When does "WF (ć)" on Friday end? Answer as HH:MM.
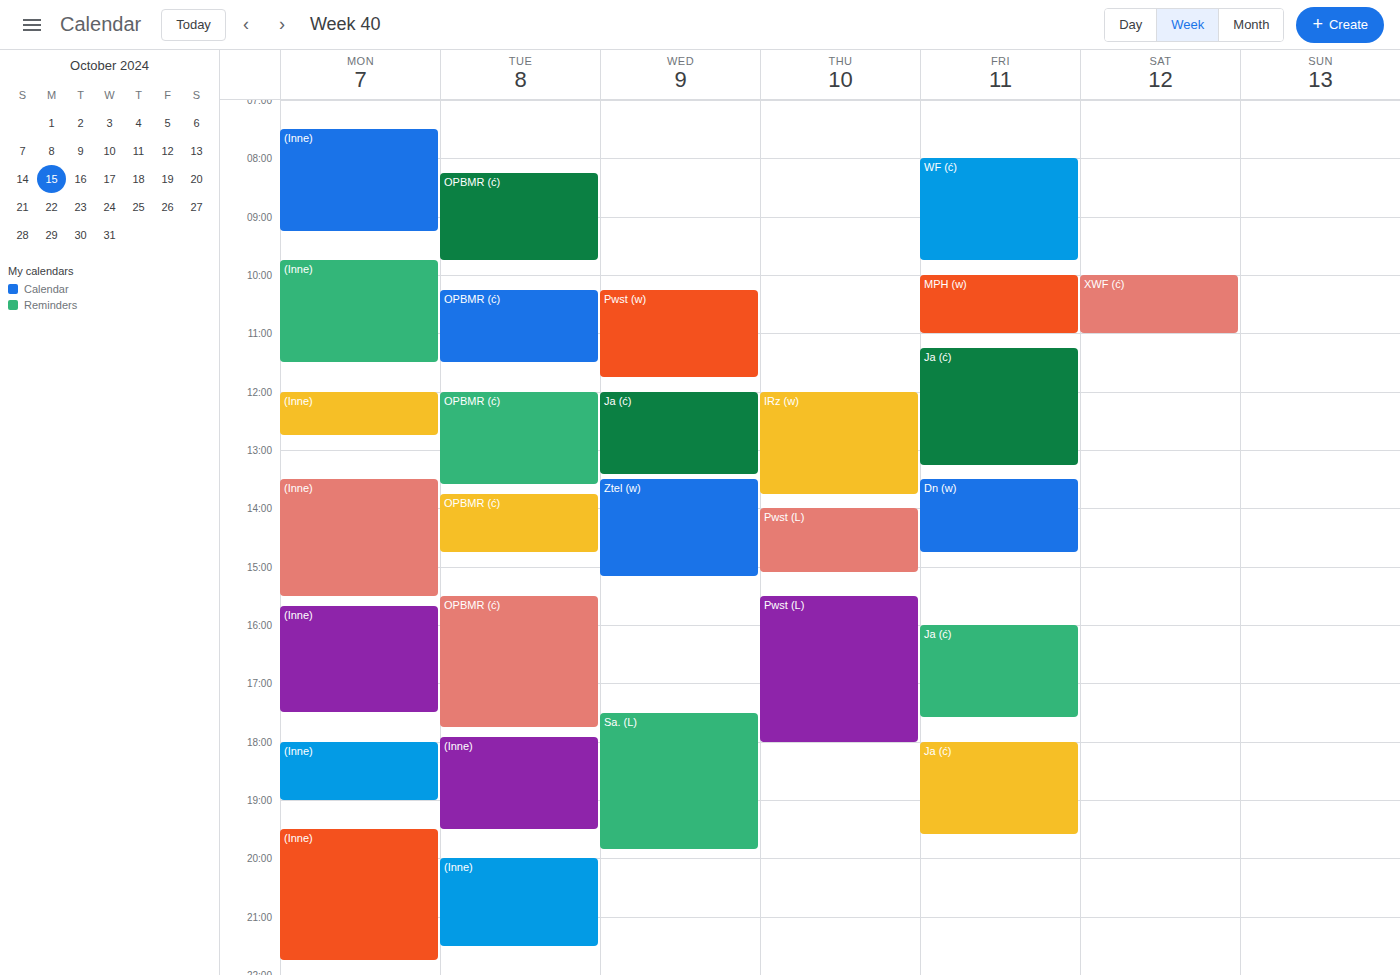
09:45